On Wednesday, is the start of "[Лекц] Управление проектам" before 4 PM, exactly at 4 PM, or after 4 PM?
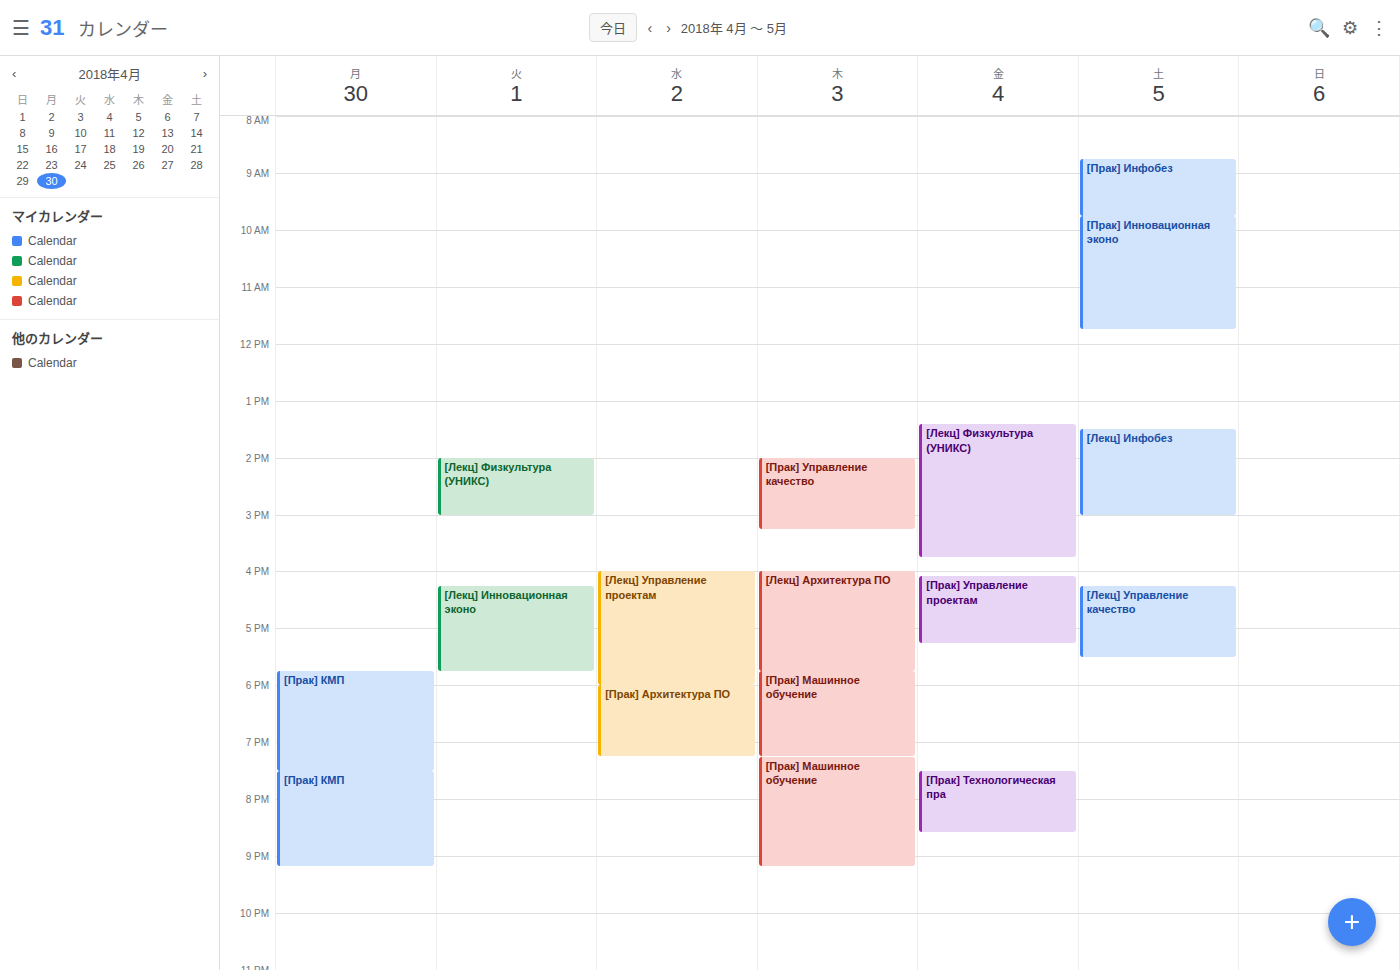
4:00 PM -- exactly at 4 PM, on the 4 PM line.